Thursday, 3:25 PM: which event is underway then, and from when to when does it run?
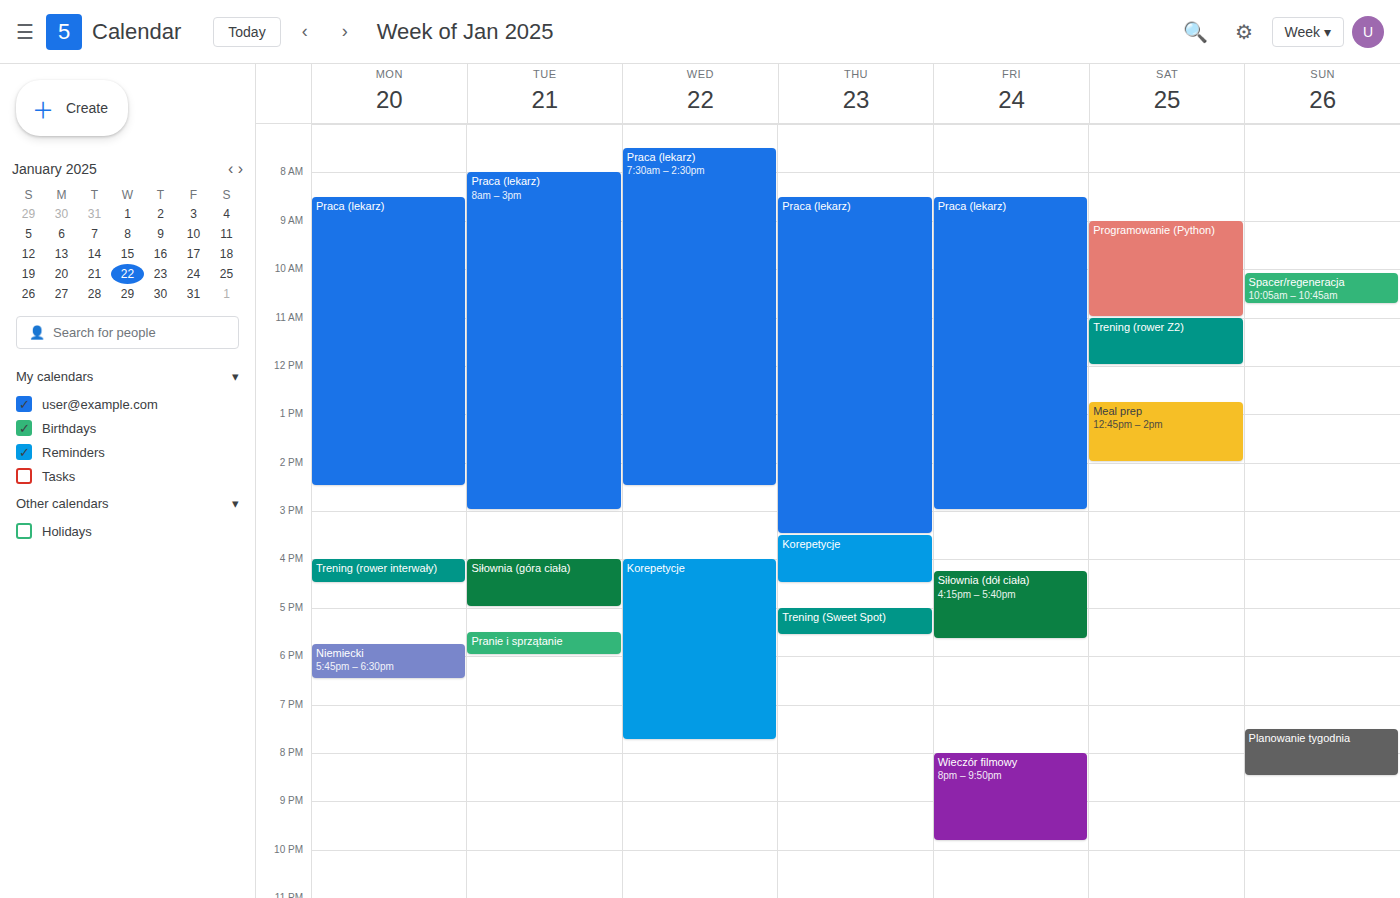
"Praca (lekarz)", 8:30 AM to 3:30 PM